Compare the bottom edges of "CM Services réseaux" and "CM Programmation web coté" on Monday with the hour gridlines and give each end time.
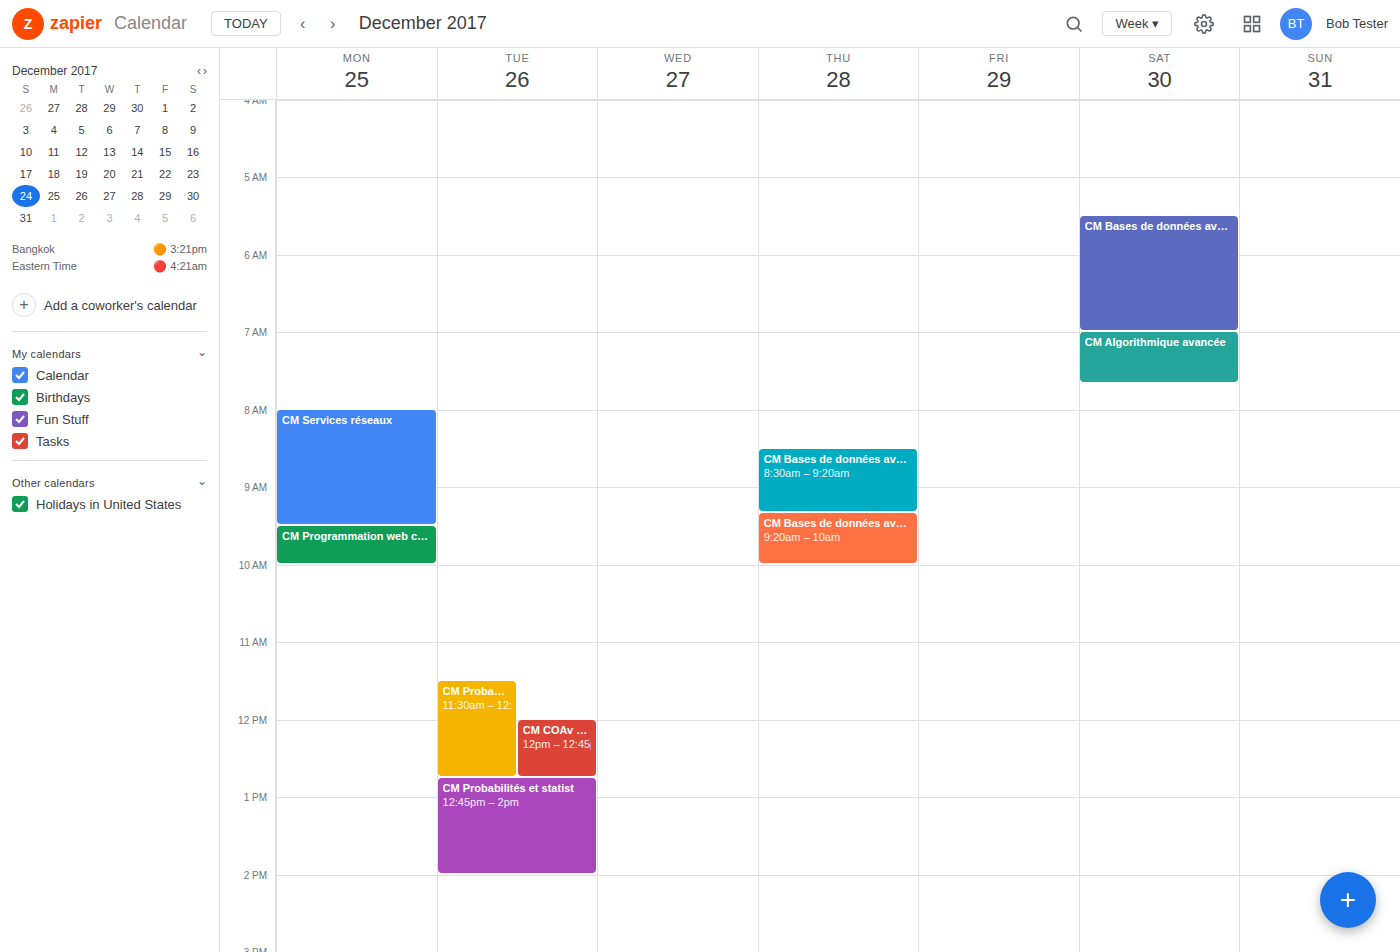
"CM Services réseaux": 09:30, halfway between the 09:00 and 10:00 lines. "CM Programmation web coté": 10:00, exactly on the 10:00 line.